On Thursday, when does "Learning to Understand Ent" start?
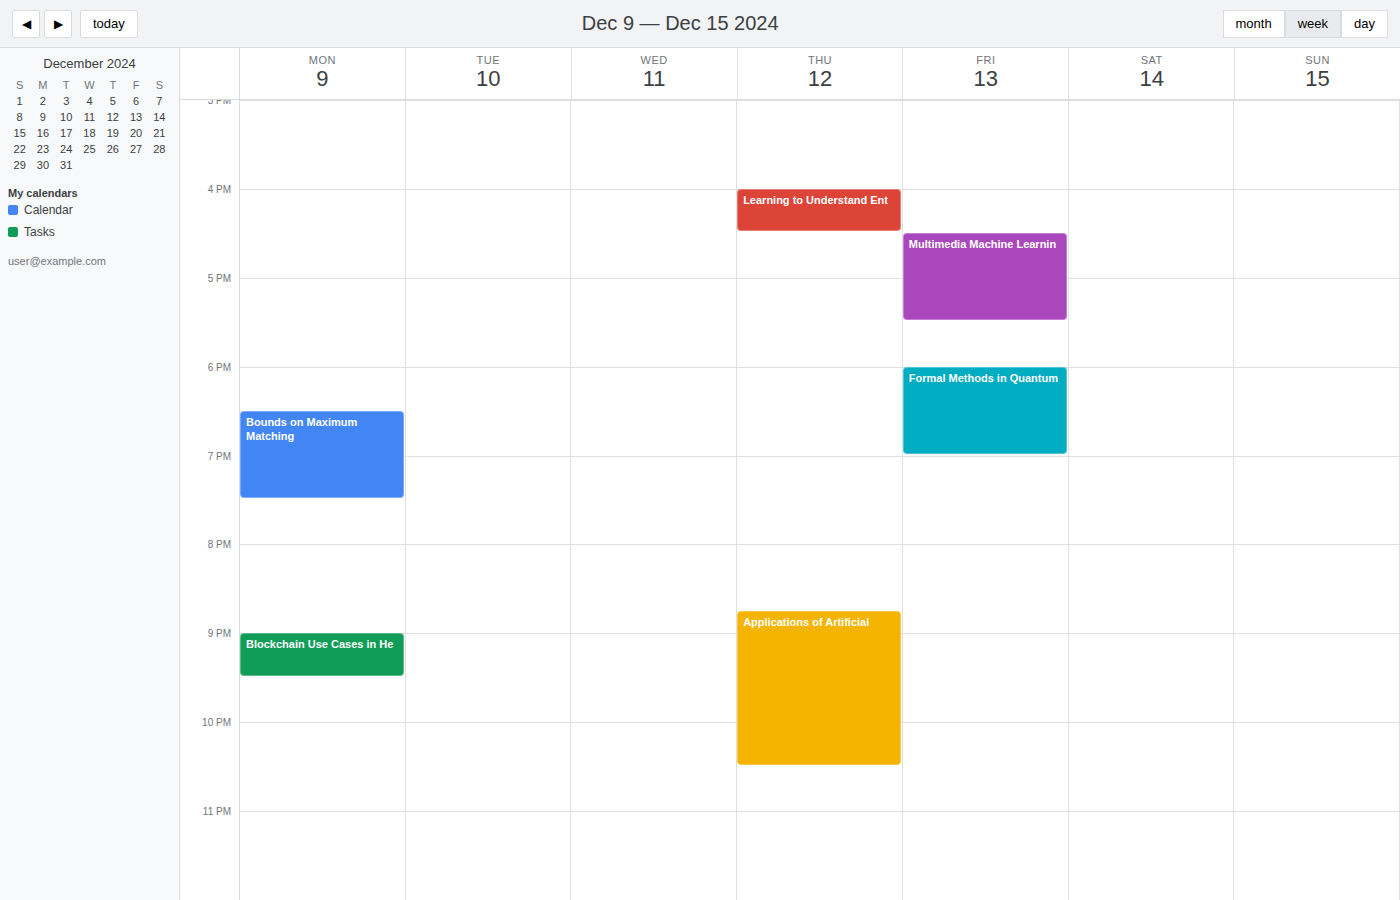
4:00 PM